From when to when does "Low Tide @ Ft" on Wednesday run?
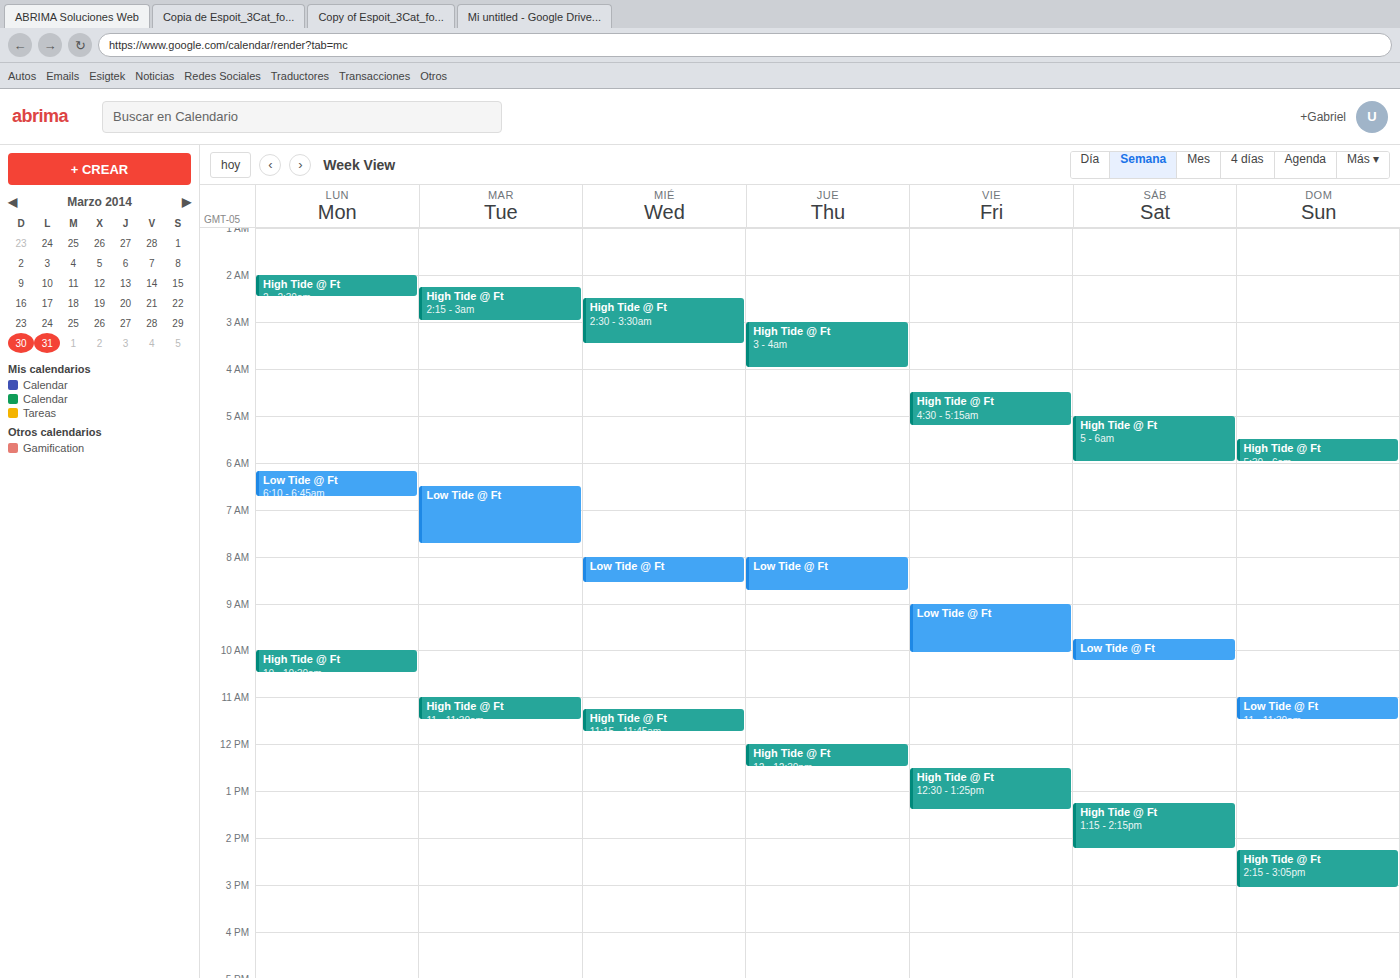
8:00 AM to 8:35 AM